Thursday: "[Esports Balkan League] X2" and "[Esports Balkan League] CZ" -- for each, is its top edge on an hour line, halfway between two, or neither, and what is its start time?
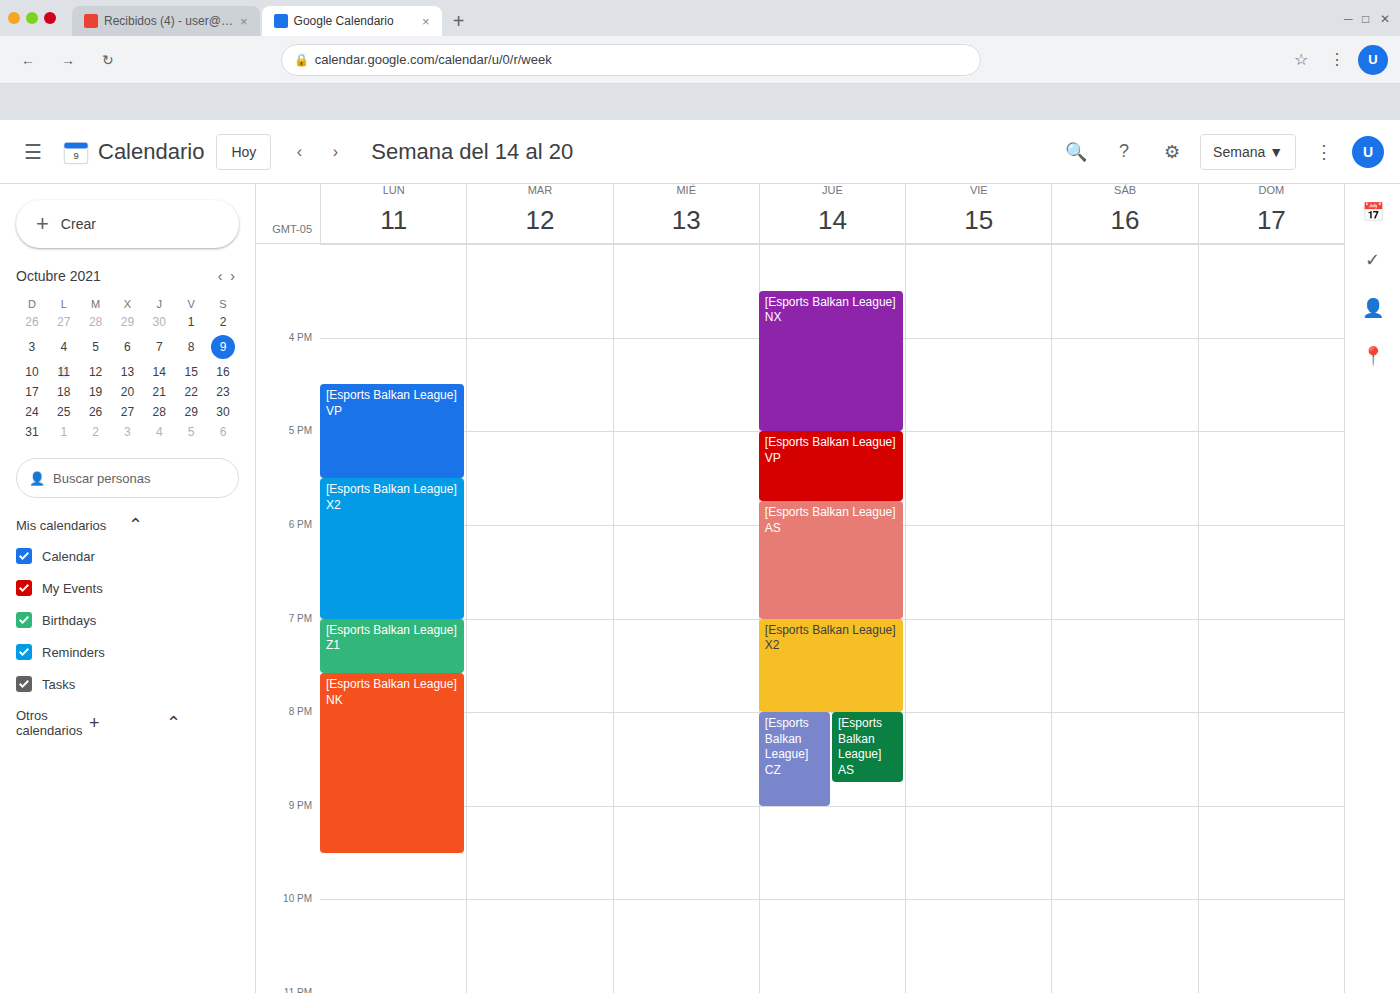
"[Esports Balkan League] X2": 7:00 PM, exactly on the 7 PM line. "[Esports Balkan League] CZ": 8:00 PM, exactly on the 8 PM line.